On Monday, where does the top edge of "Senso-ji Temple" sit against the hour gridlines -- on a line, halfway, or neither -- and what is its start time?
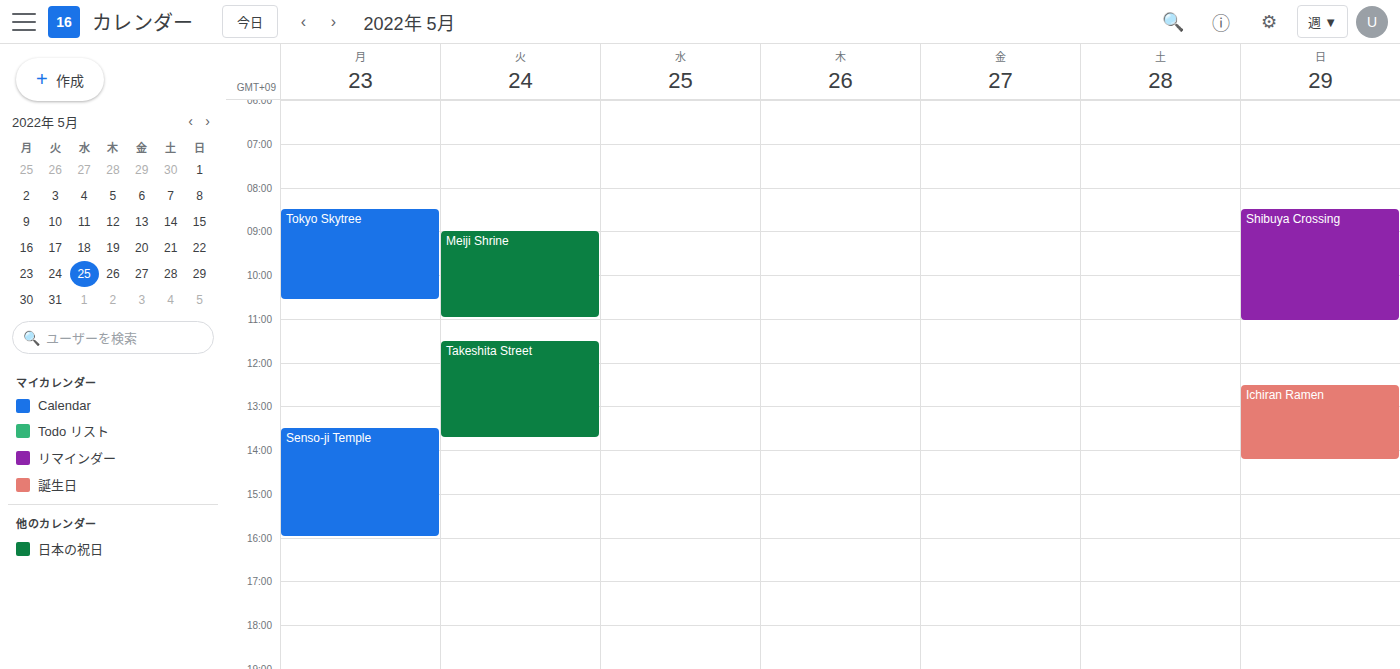
1:30 PM -- halfway between the 1 PM and 2 PM lines.